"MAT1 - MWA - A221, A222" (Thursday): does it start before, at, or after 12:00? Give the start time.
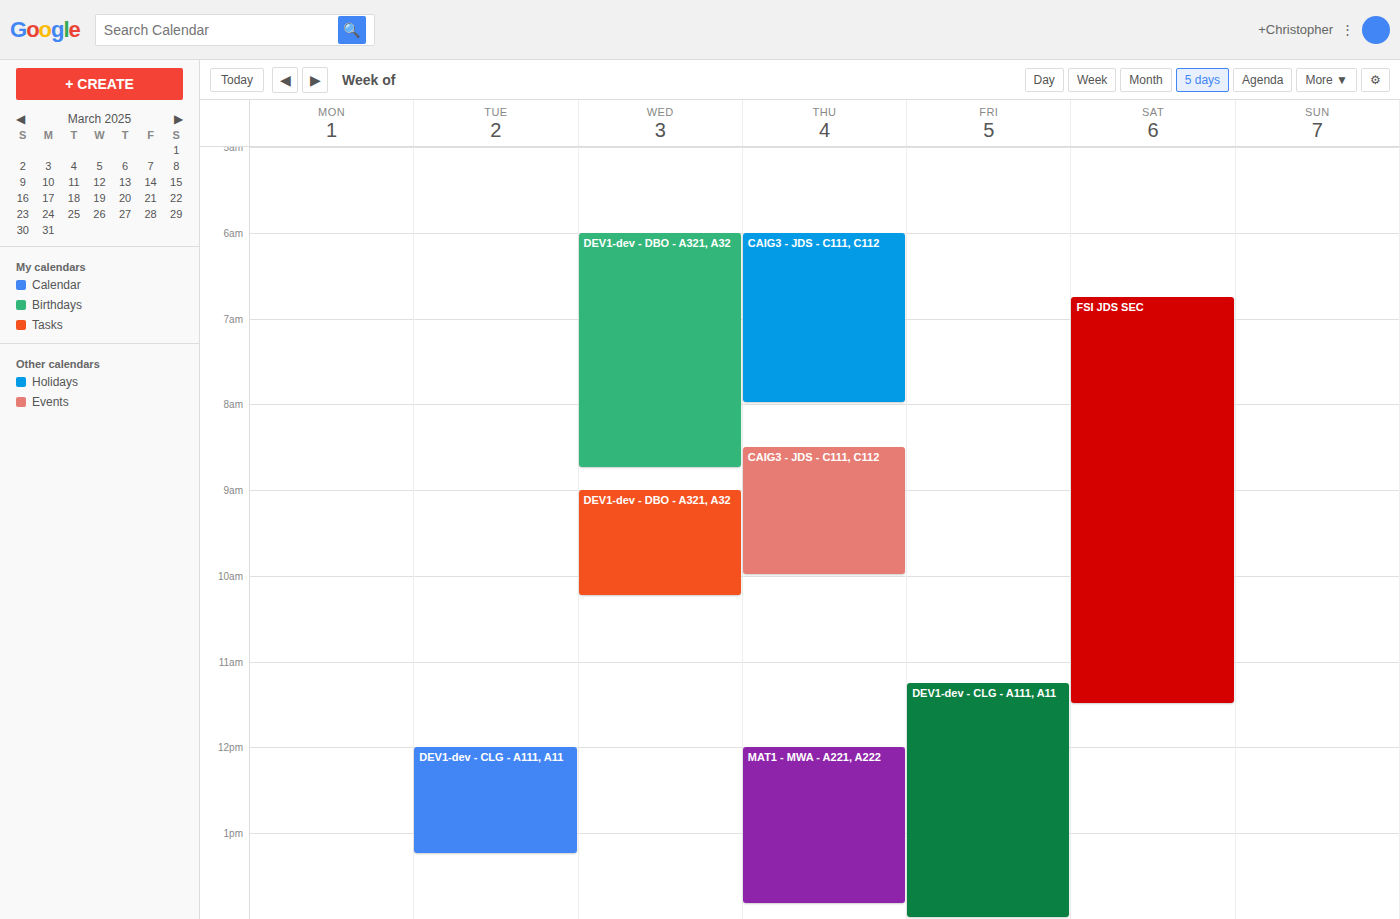
12:00 -- exactly at 12:00, on the 12:00 line.